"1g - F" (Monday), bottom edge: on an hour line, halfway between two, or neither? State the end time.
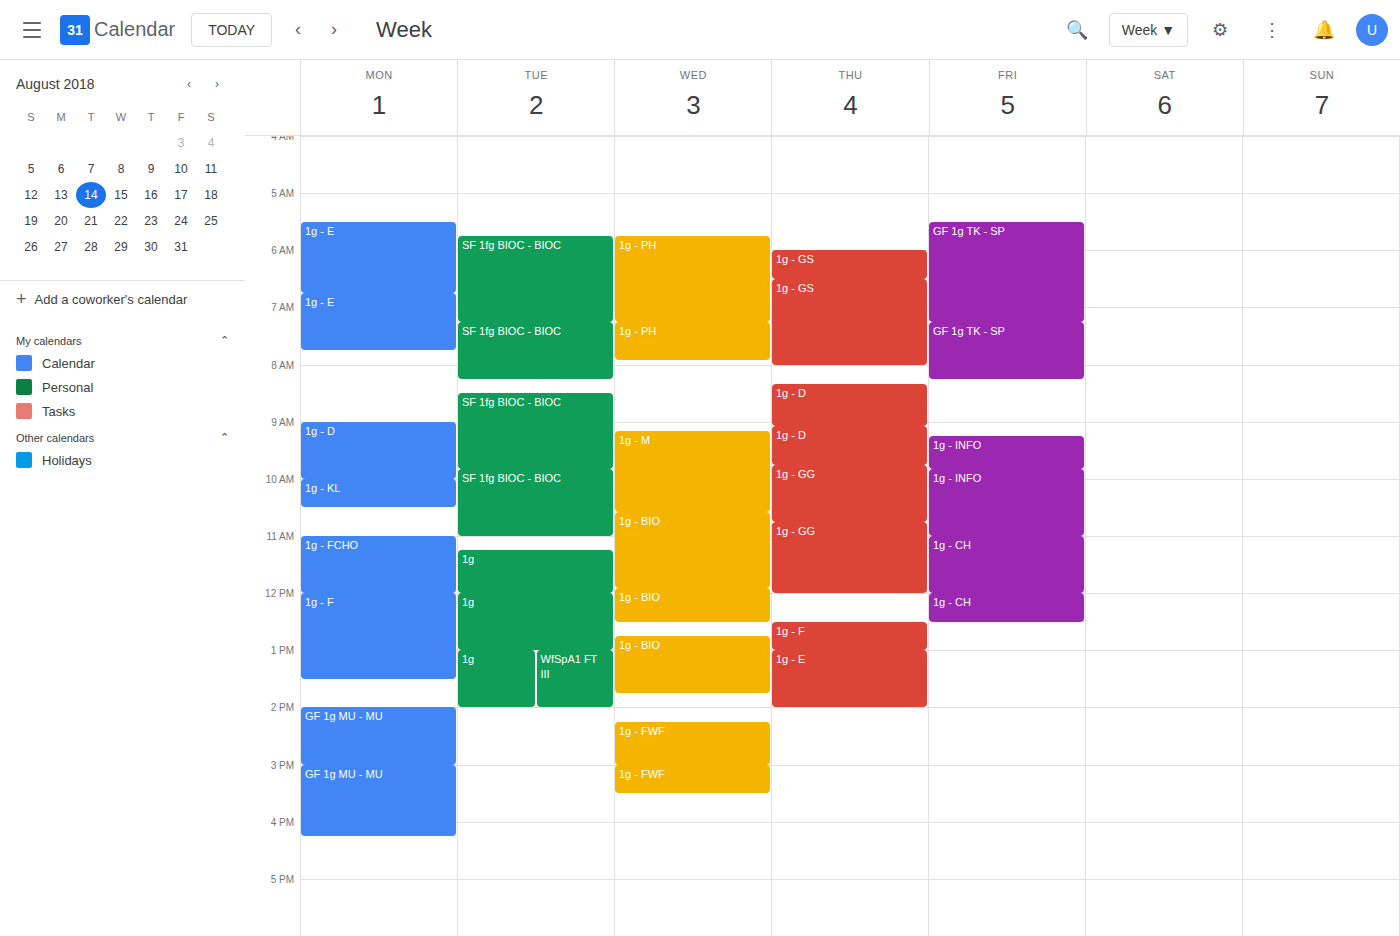
1:30 PM -- halfway between the 1 PM and 2 PM lines.